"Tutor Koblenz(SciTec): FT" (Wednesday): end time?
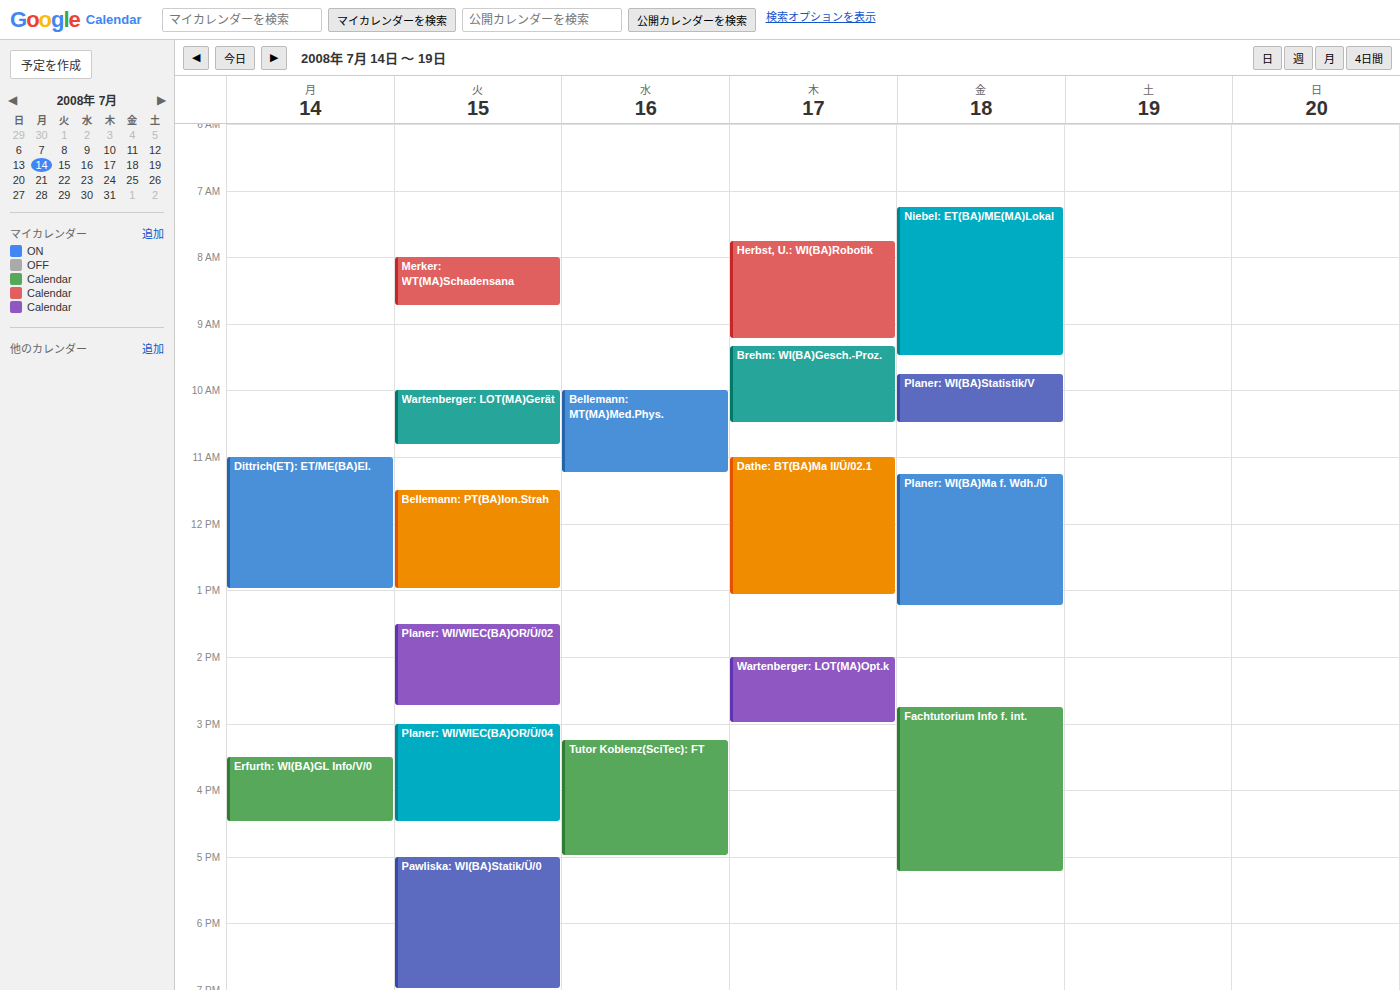
5:00 PM